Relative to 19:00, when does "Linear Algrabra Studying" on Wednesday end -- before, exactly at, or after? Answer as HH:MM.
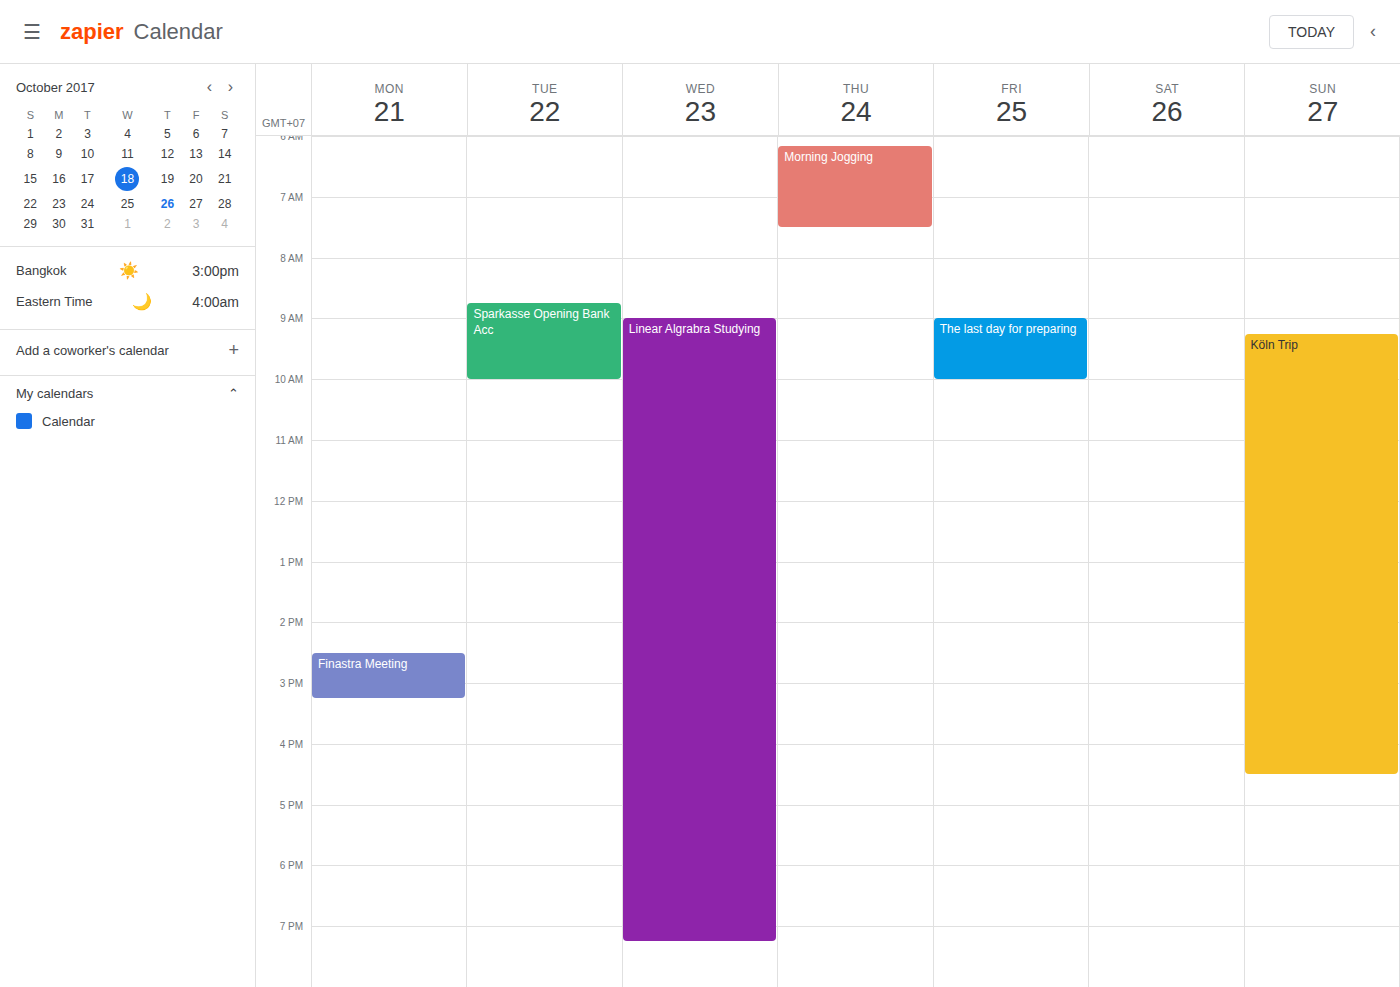
19:15 -- after 19:00, 15 minutes below the 19:00 line.